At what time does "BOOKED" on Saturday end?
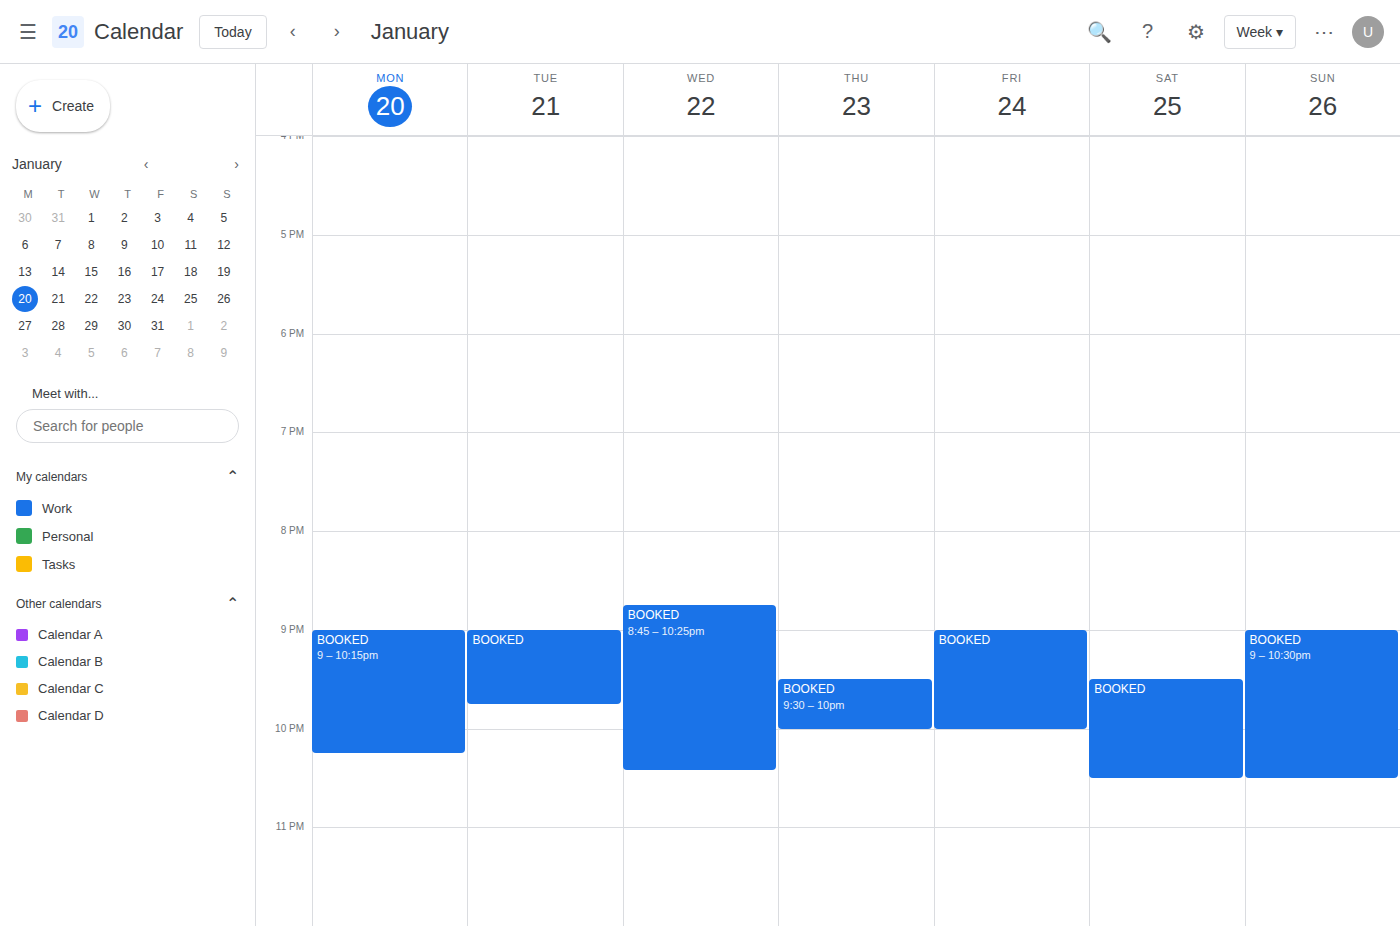
10:30 PM